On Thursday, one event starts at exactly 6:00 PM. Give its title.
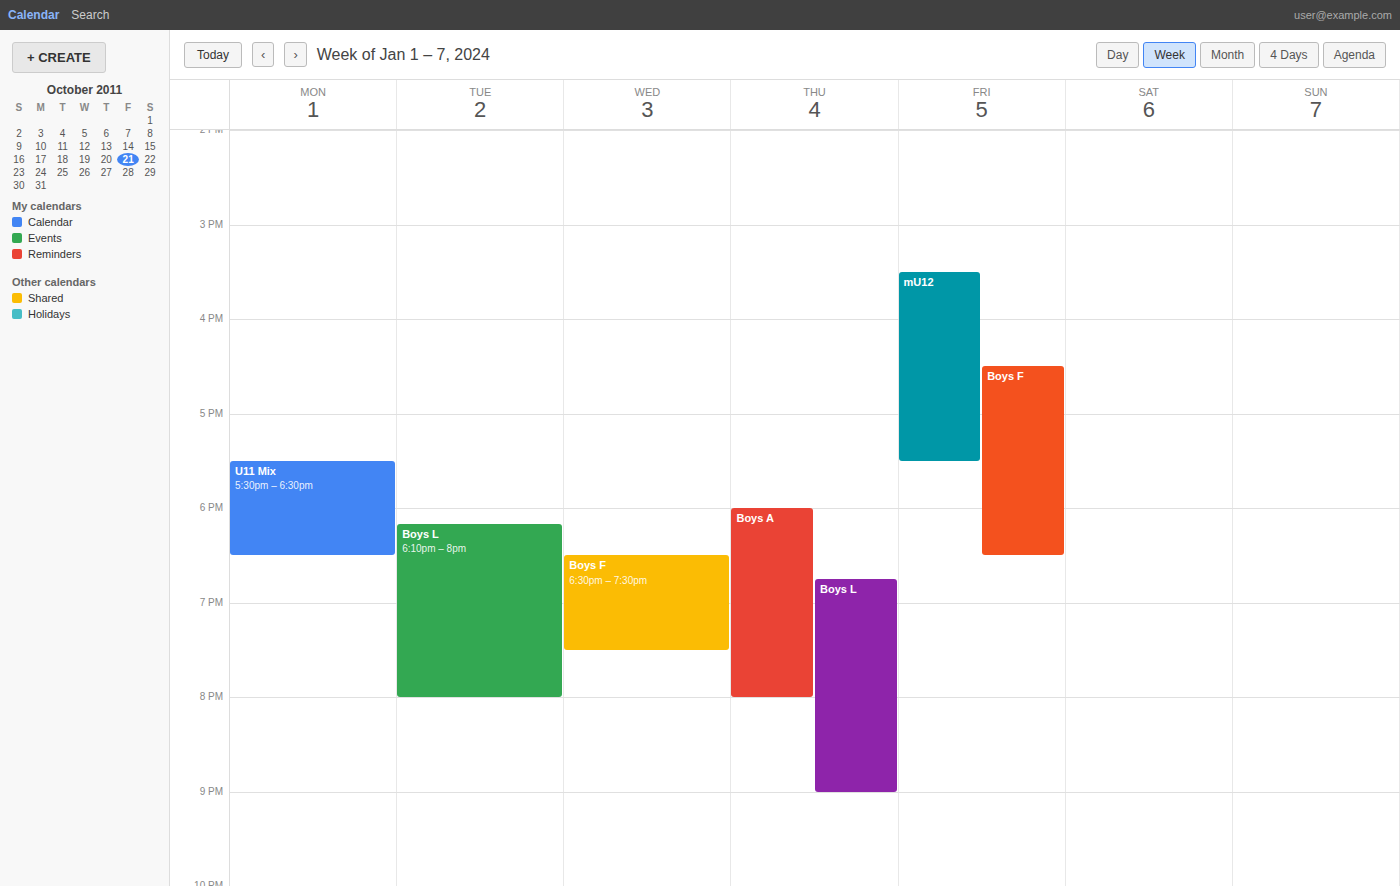
"Boys A"